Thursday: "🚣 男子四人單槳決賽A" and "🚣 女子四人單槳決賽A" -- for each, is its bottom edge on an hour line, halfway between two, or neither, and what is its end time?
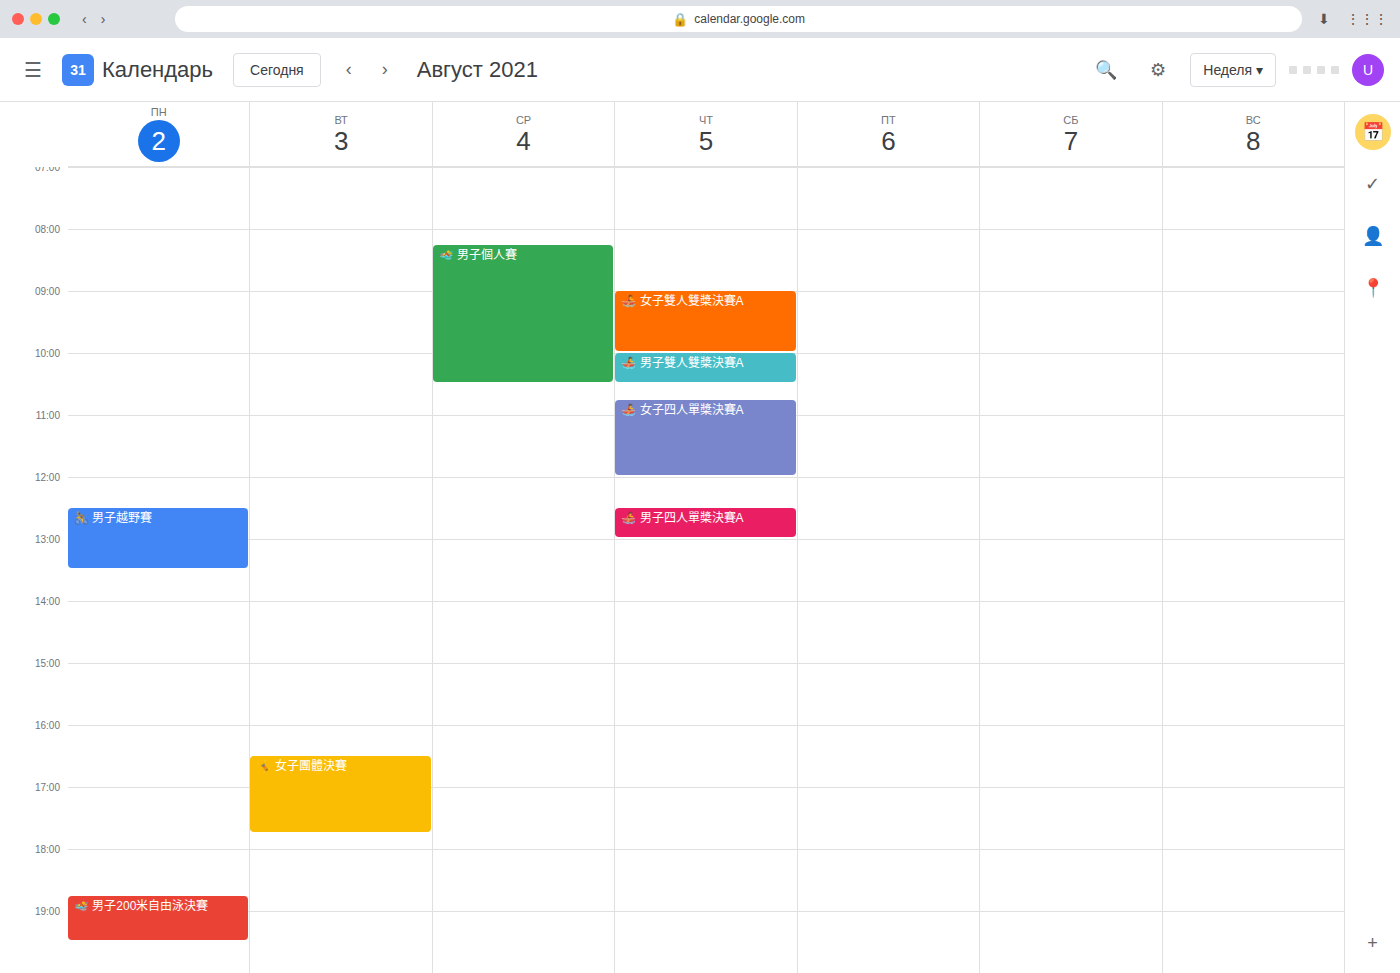
"🚣 男子四人單槳決賽A": 1:00 PM, exactly on the 1 PM line. "🚣 女子四人單槳決賽A": 12:00 PM, exactly on the 12 PM line.